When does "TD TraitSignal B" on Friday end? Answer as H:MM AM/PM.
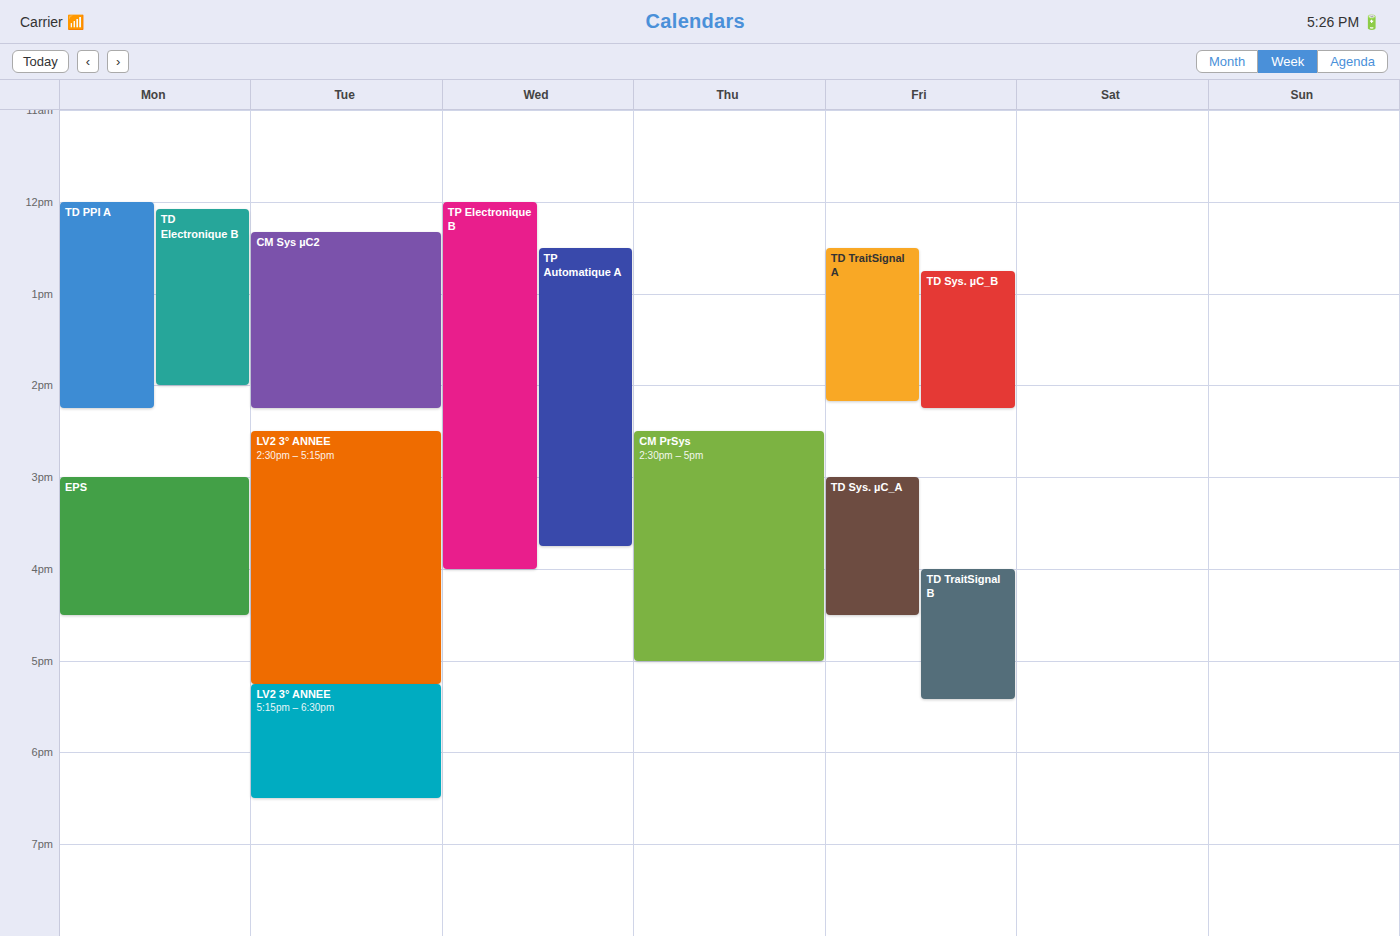
5:25 PM